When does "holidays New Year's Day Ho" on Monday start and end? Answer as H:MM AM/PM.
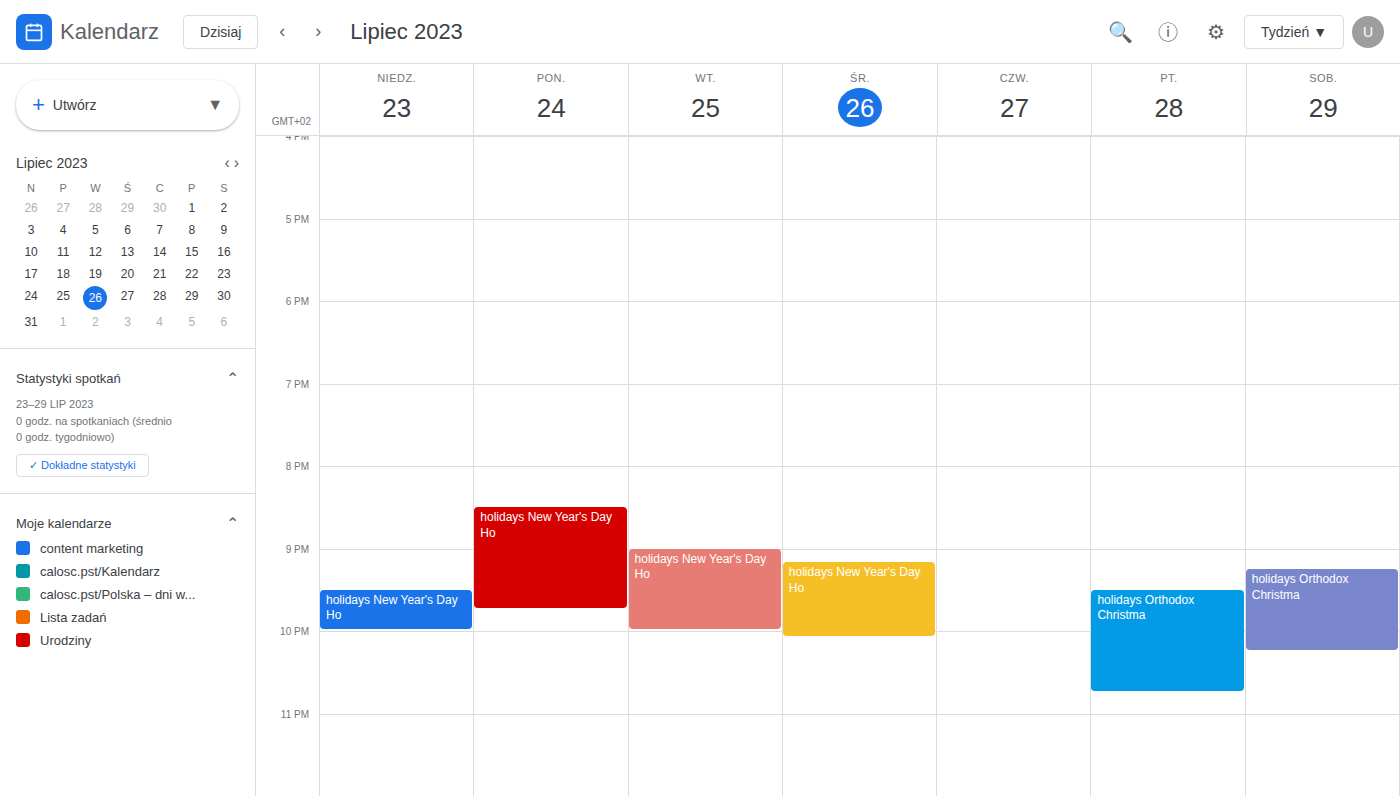
8:30 PM to 9:45 PM